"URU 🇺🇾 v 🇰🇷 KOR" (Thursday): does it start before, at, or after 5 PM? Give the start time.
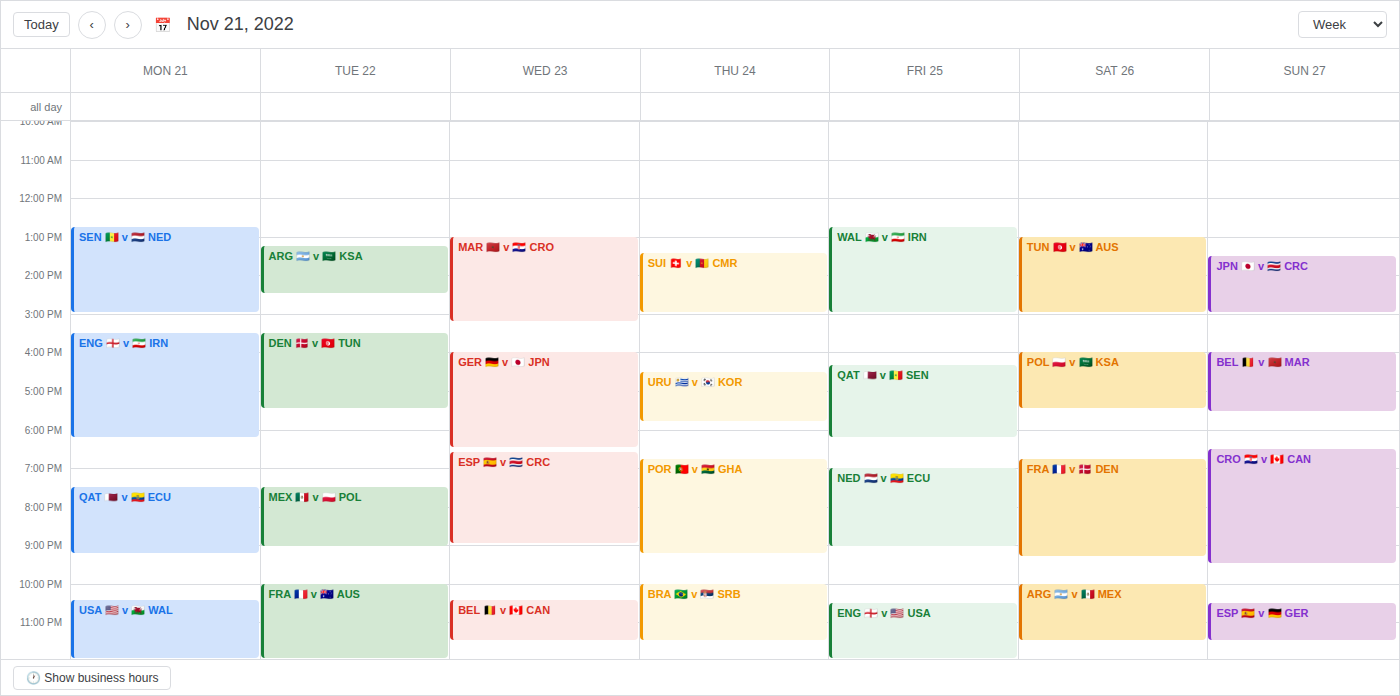
4:30 PM -- before 5 PM, 30 minutes above the 5 PM line.